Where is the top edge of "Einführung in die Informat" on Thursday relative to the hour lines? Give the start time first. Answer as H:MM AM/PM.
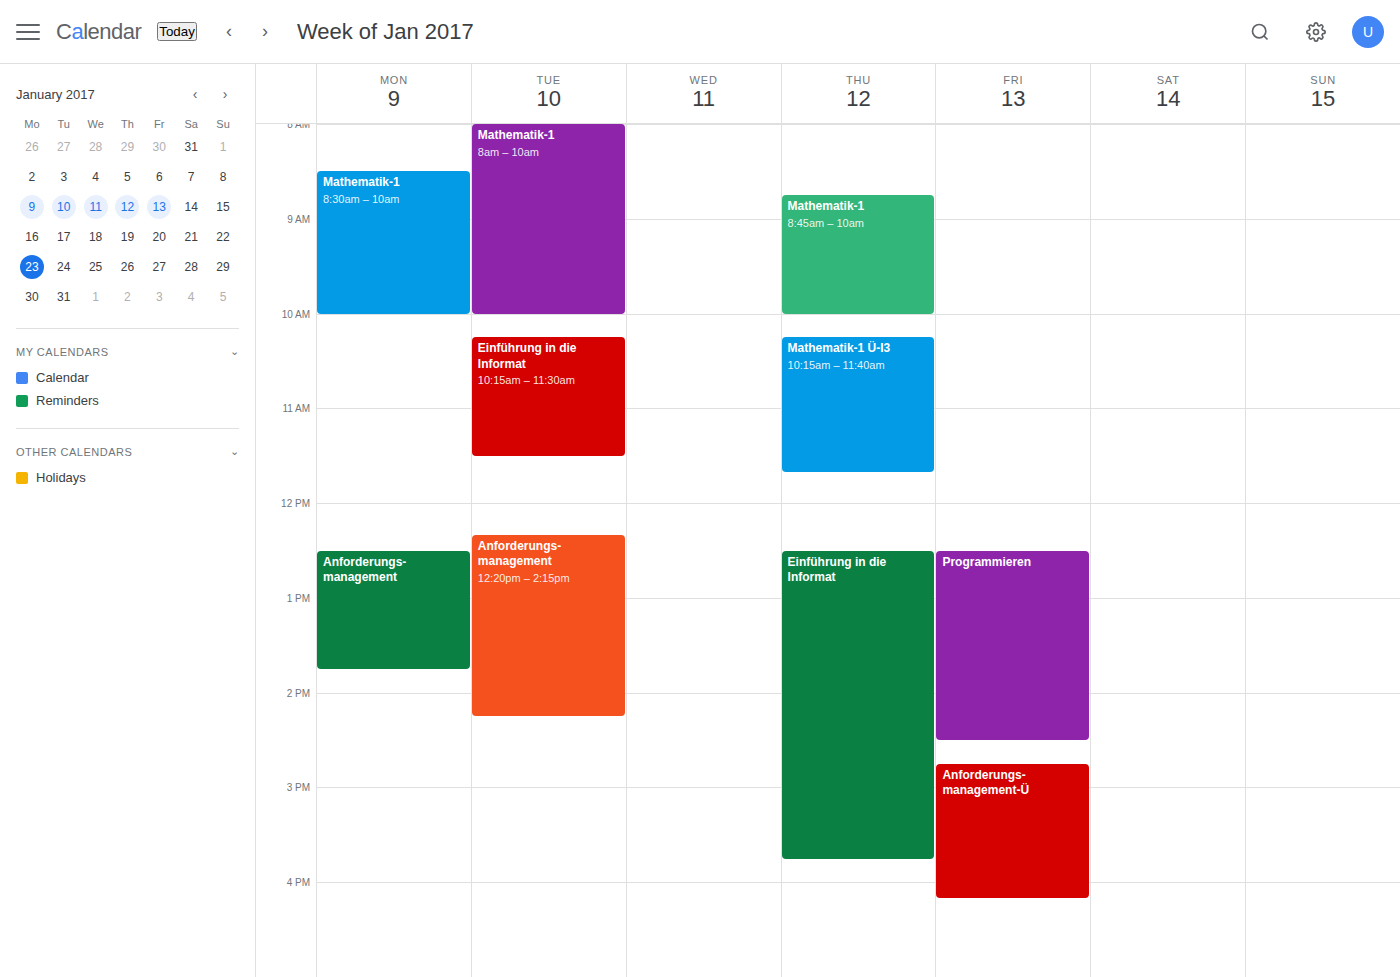
12:30 PM -- halfway between the 12 PM and 1 PM lines.